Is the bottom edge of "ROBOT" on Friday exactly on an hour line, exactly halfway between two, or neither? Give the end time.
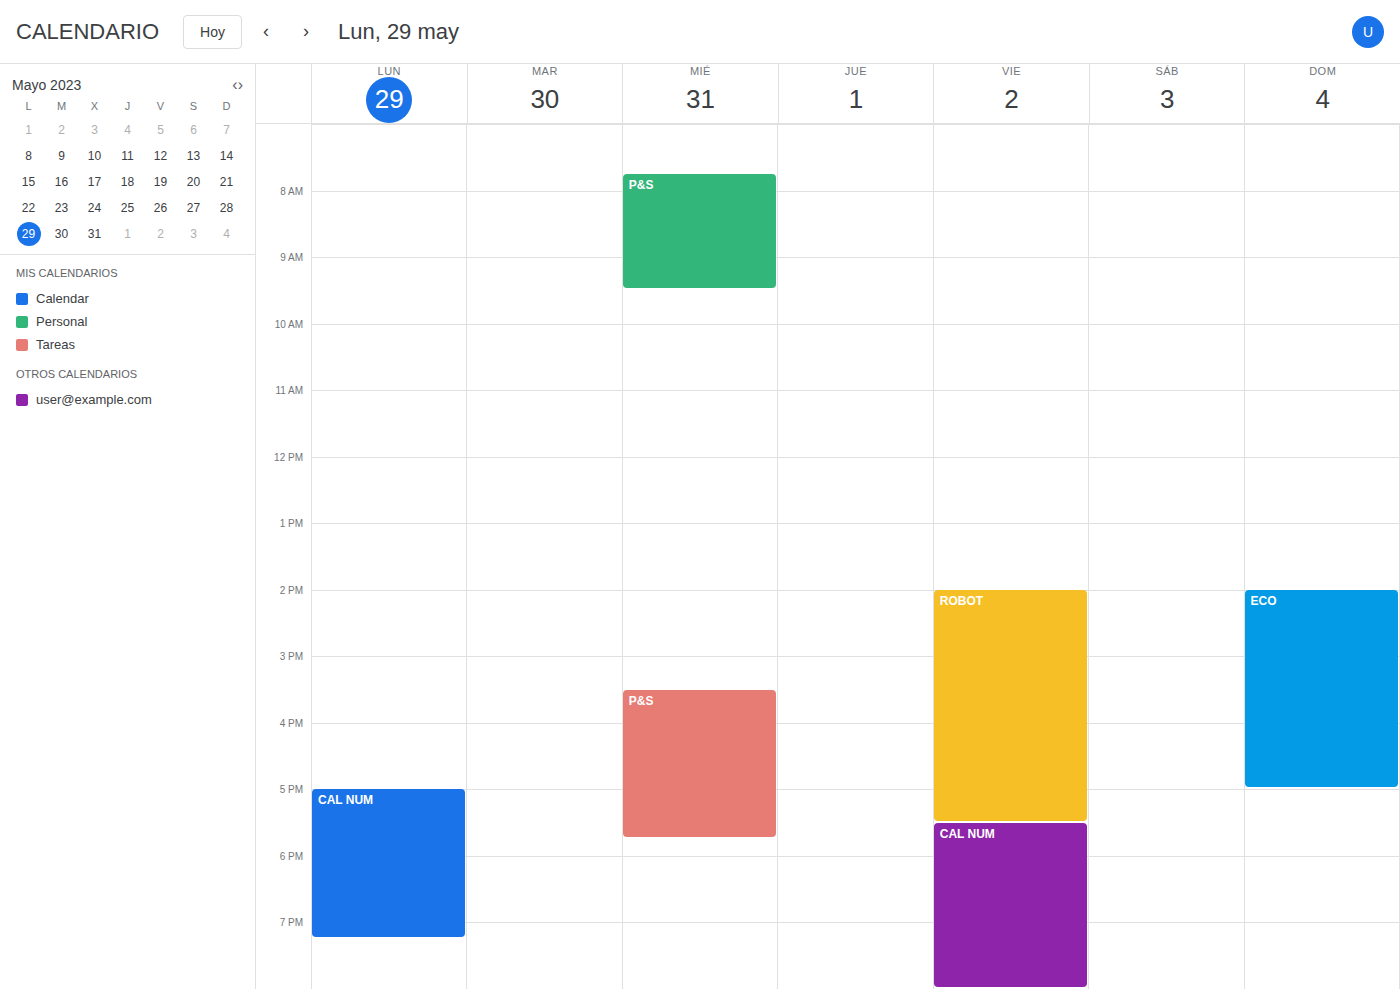
5:30 PM -- halfway between the 5 PM and 6 PM lines.